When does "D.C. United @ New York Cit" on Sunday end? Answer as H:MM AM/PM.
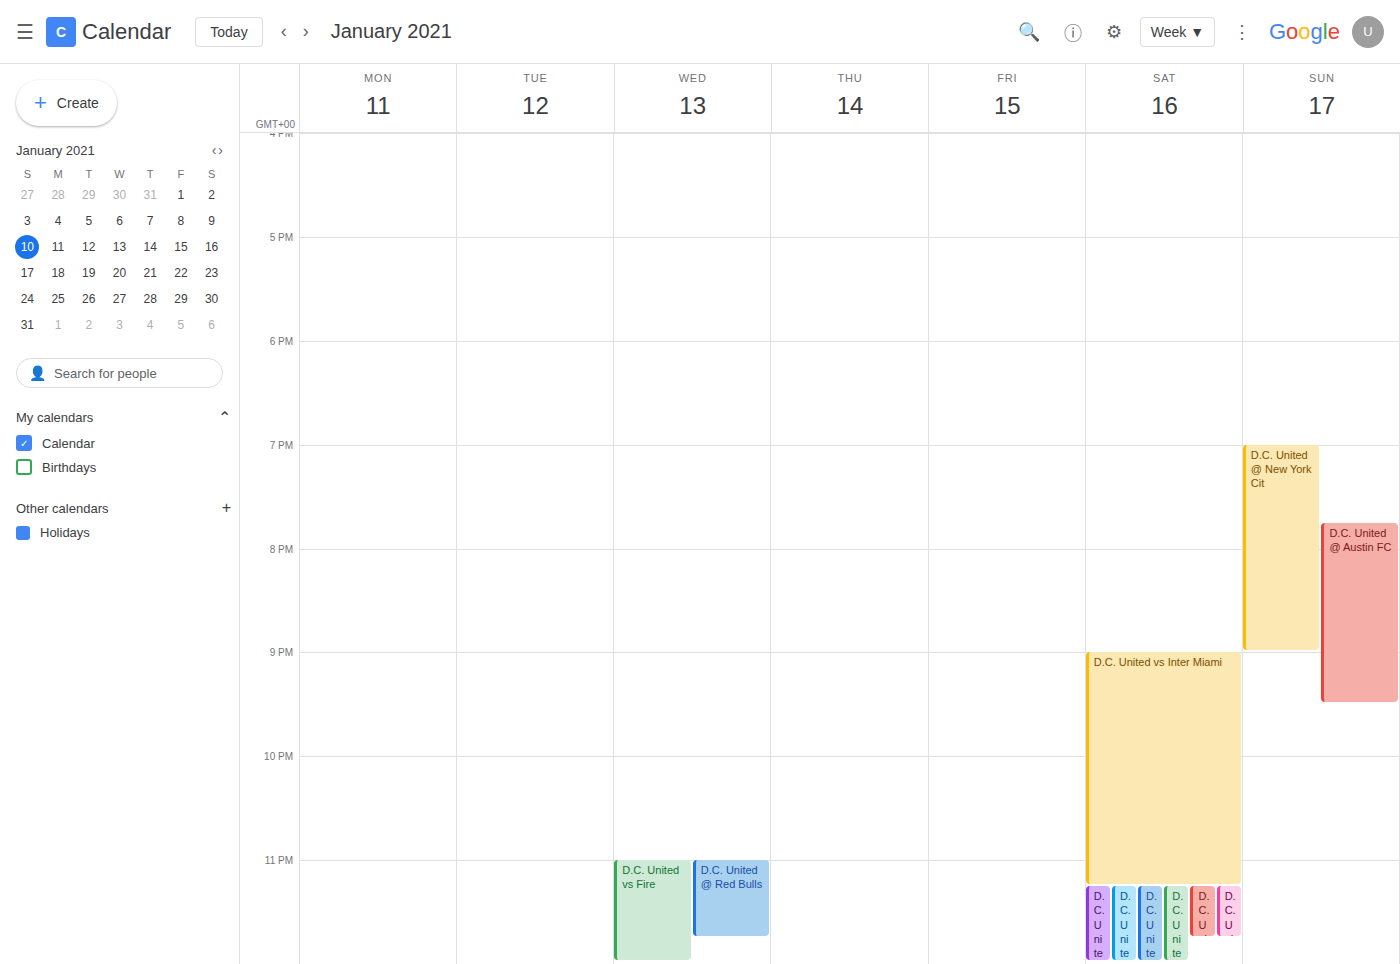
9:00 PM